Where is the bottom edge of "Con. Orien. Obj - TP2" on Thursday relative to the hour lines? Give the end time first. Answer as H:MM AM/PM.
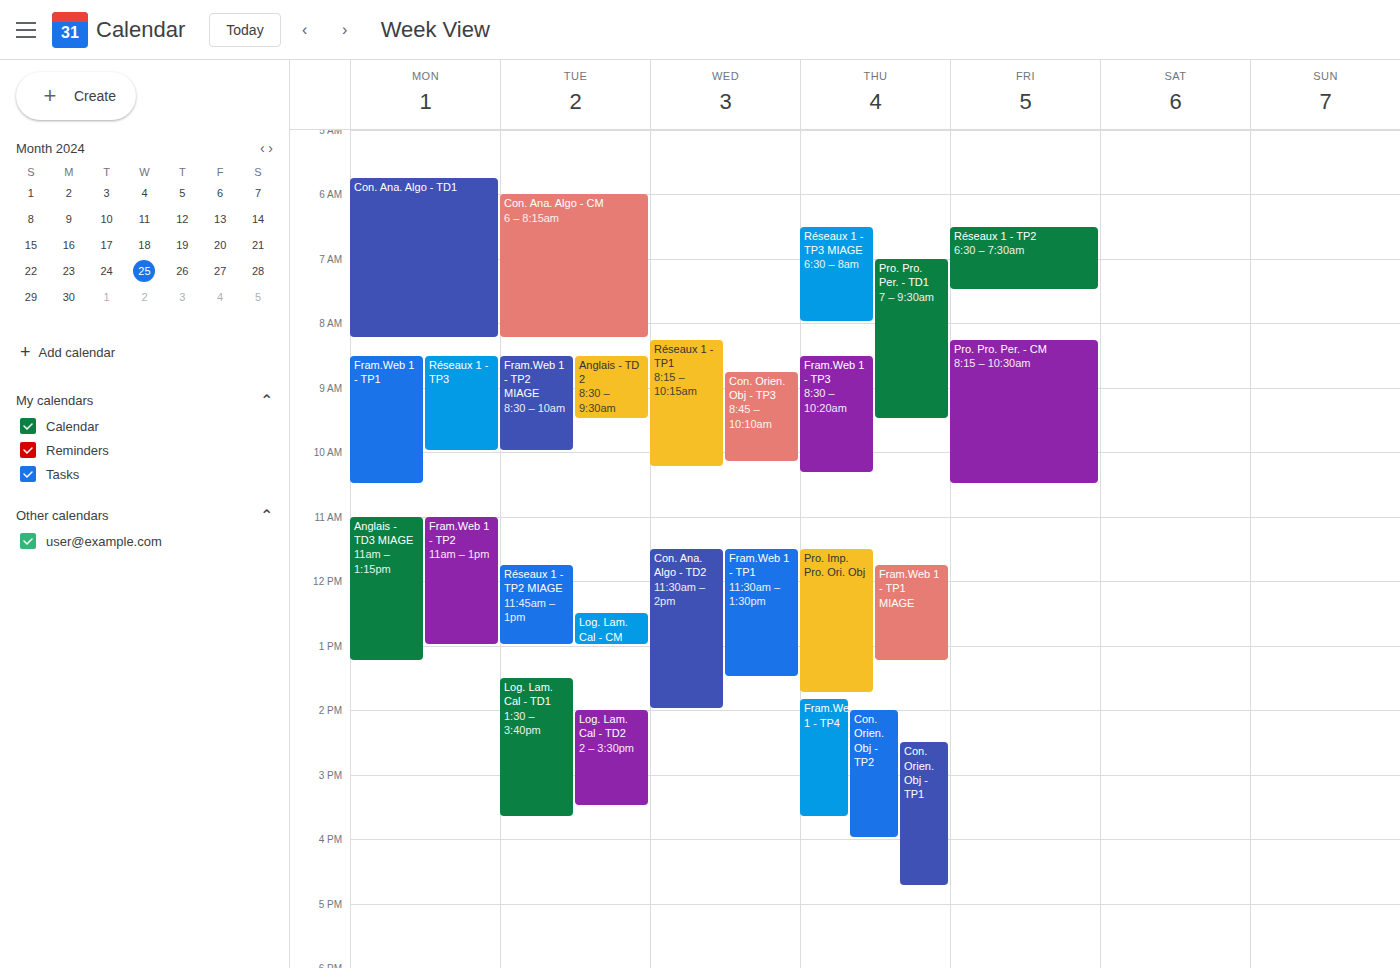
4:00 PM -- exactly on the 4 PM line.